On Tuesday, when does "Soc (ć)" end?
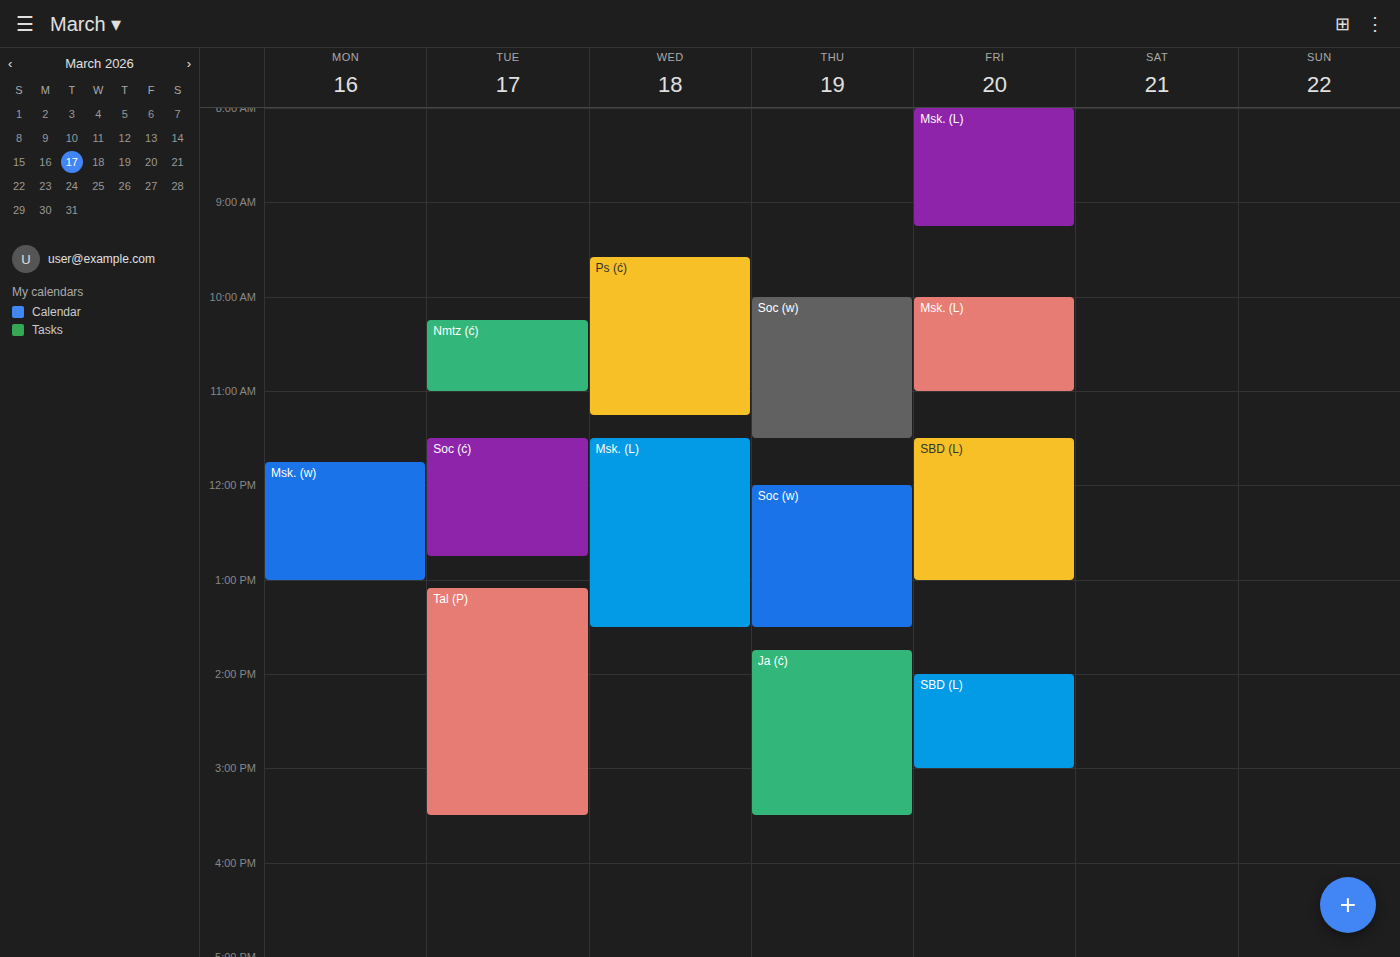
12:45 PM